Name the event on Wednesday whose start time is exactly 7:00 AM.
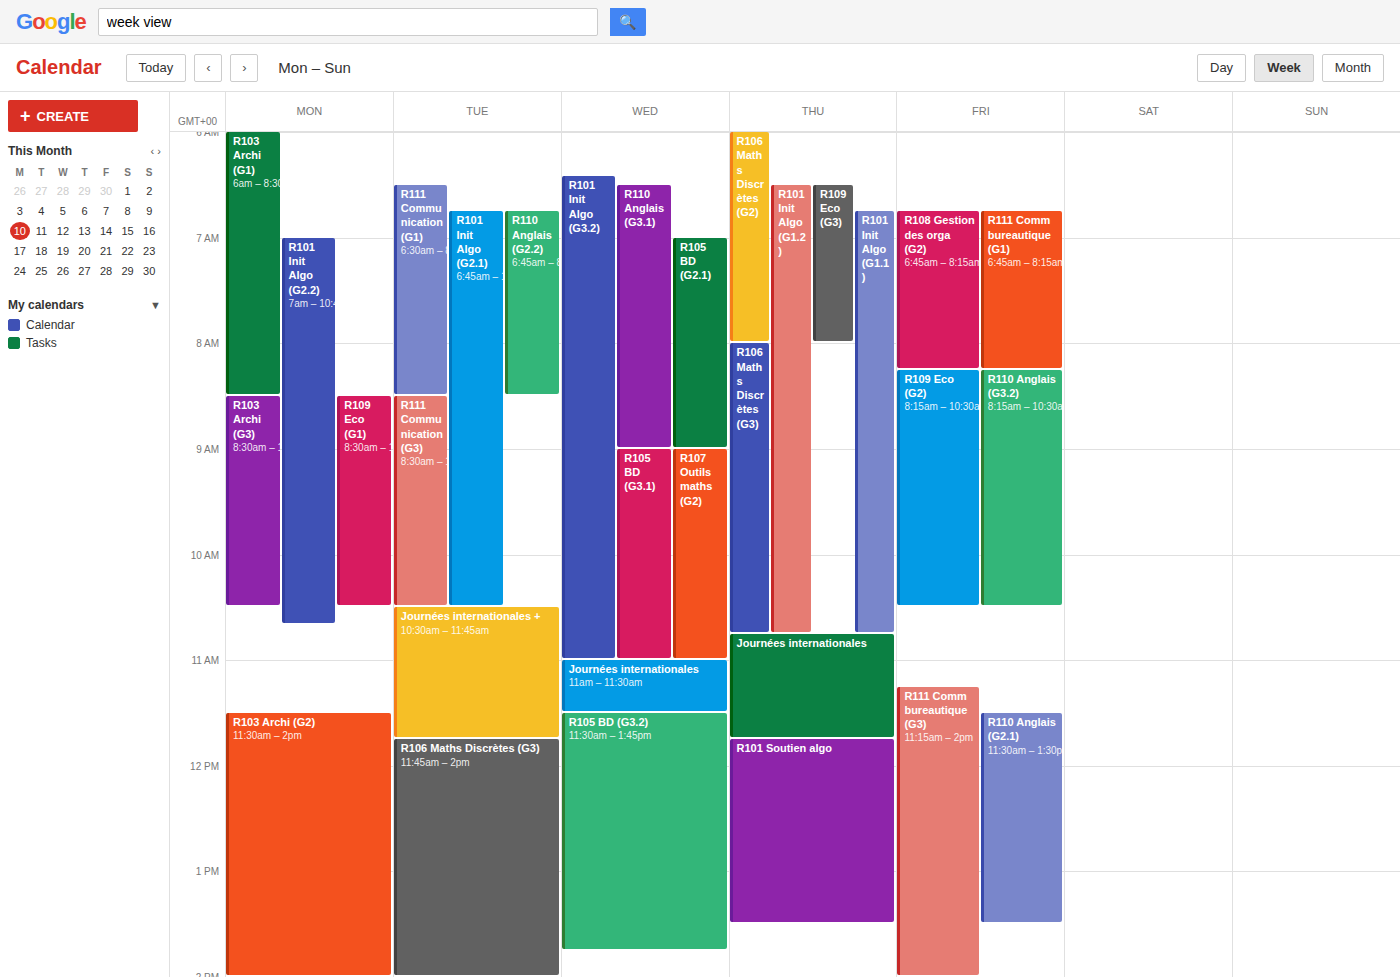
"R105 BD (G2.1)"